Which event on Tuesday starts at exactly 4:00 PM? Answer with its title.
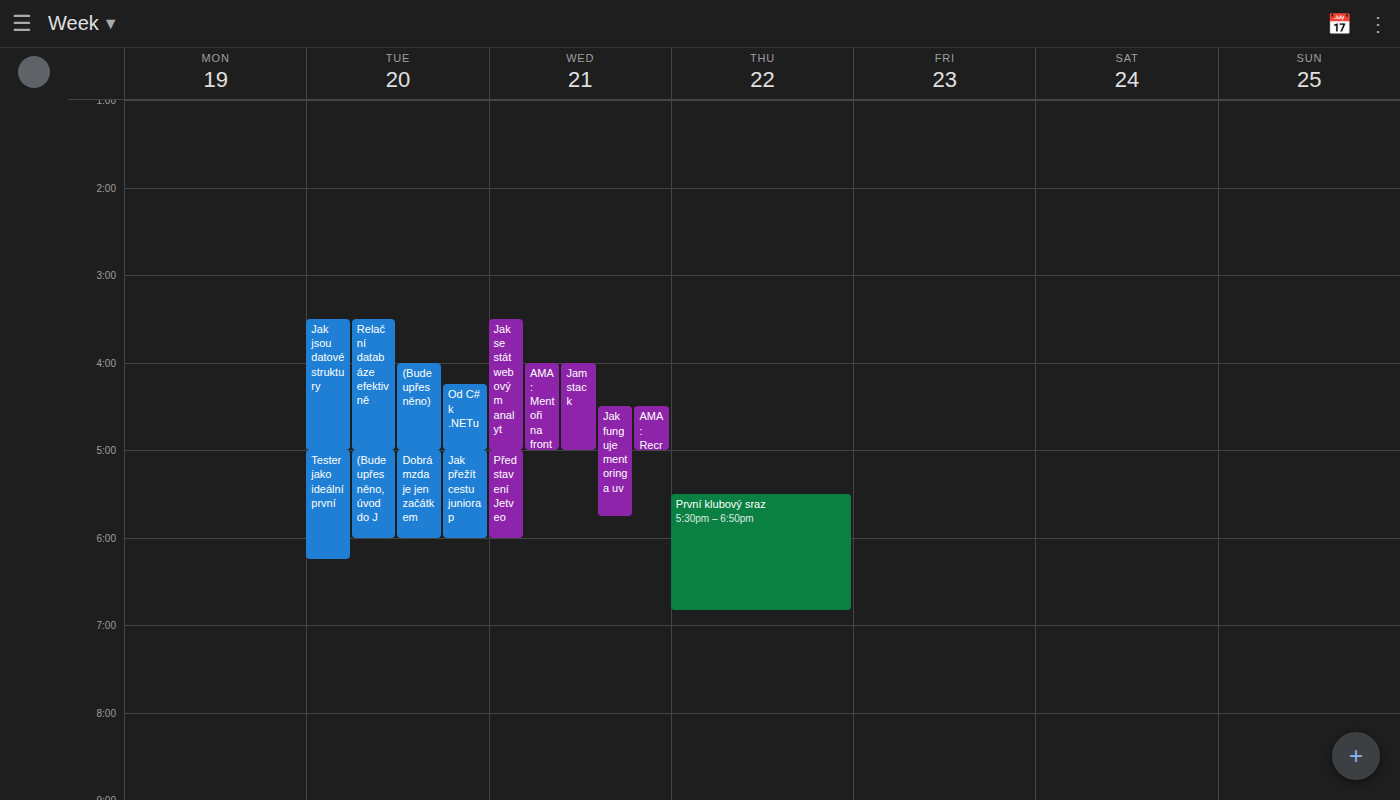
"(Bude upřesněno)"